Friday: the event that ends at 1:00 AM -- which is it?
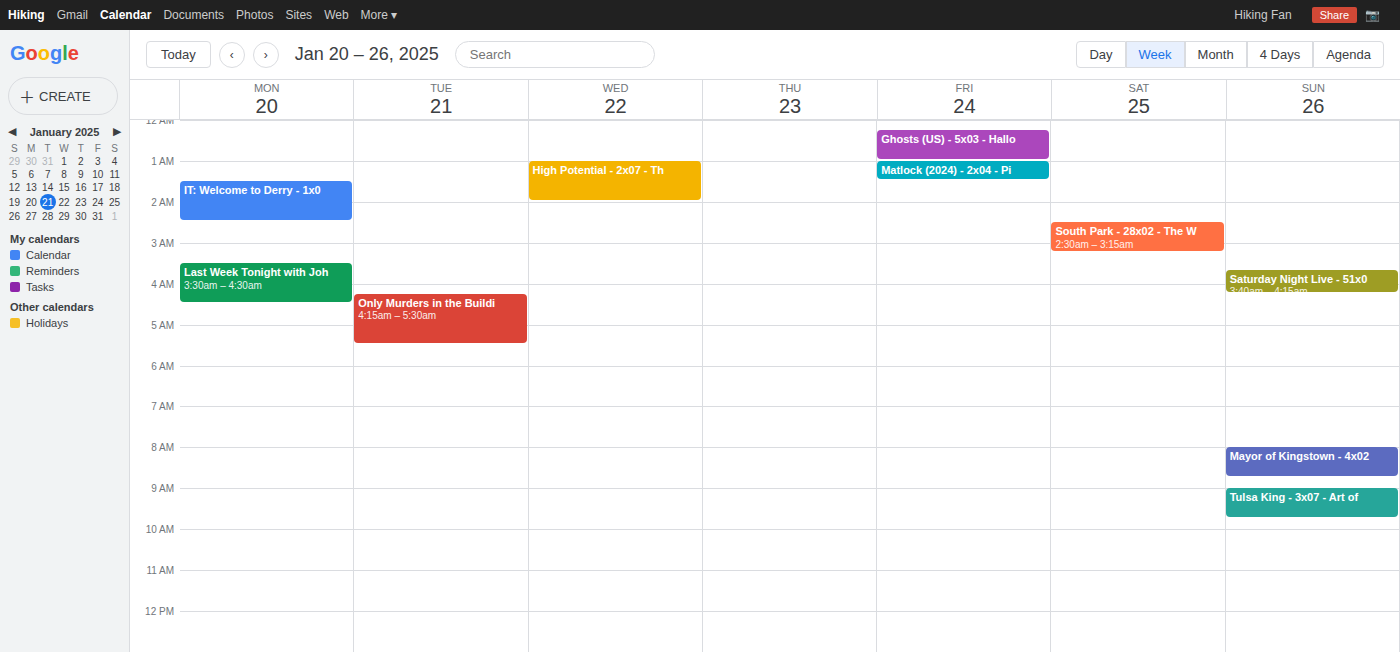
"Ghosts (US) - 5x03 - Hallo"